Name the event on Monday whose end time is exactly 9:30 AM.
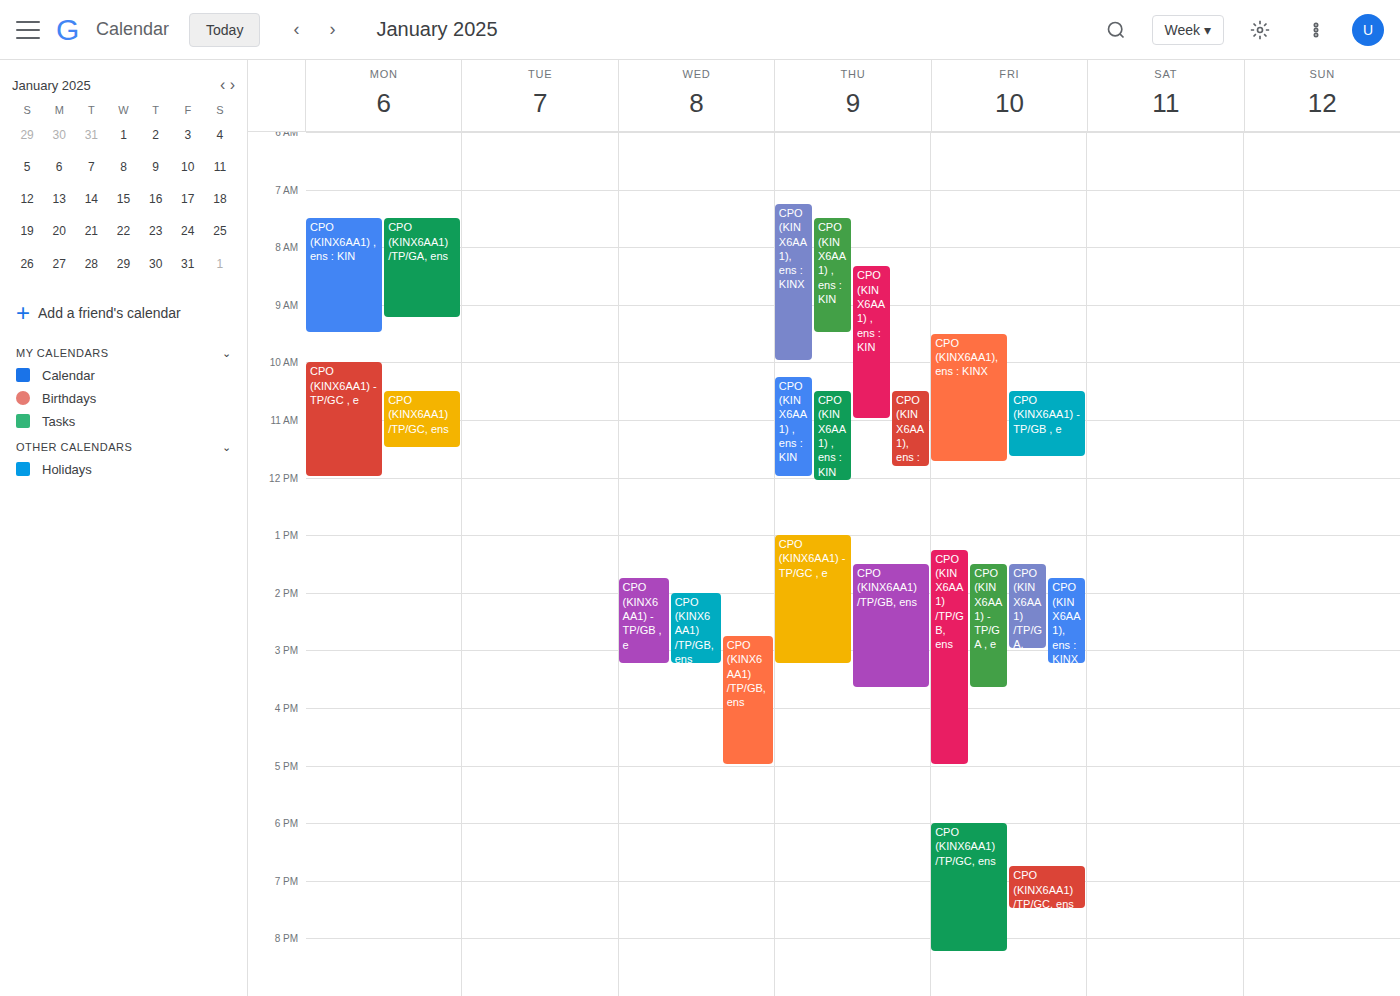
"CPO (KINX6AA1) , ens : KIN"